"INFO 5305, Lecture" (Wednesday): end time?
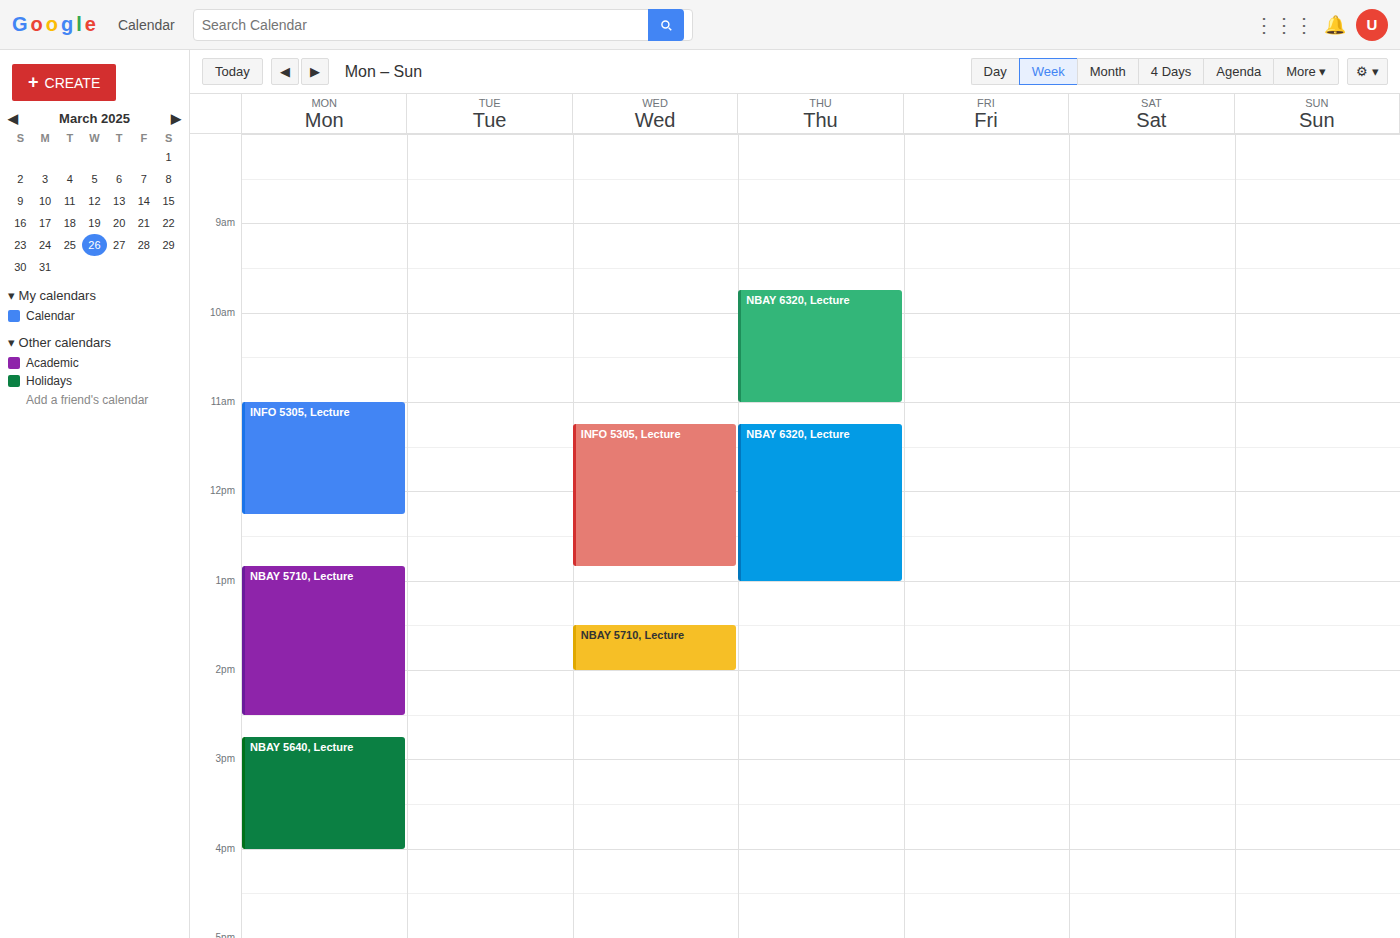
12:50 PM